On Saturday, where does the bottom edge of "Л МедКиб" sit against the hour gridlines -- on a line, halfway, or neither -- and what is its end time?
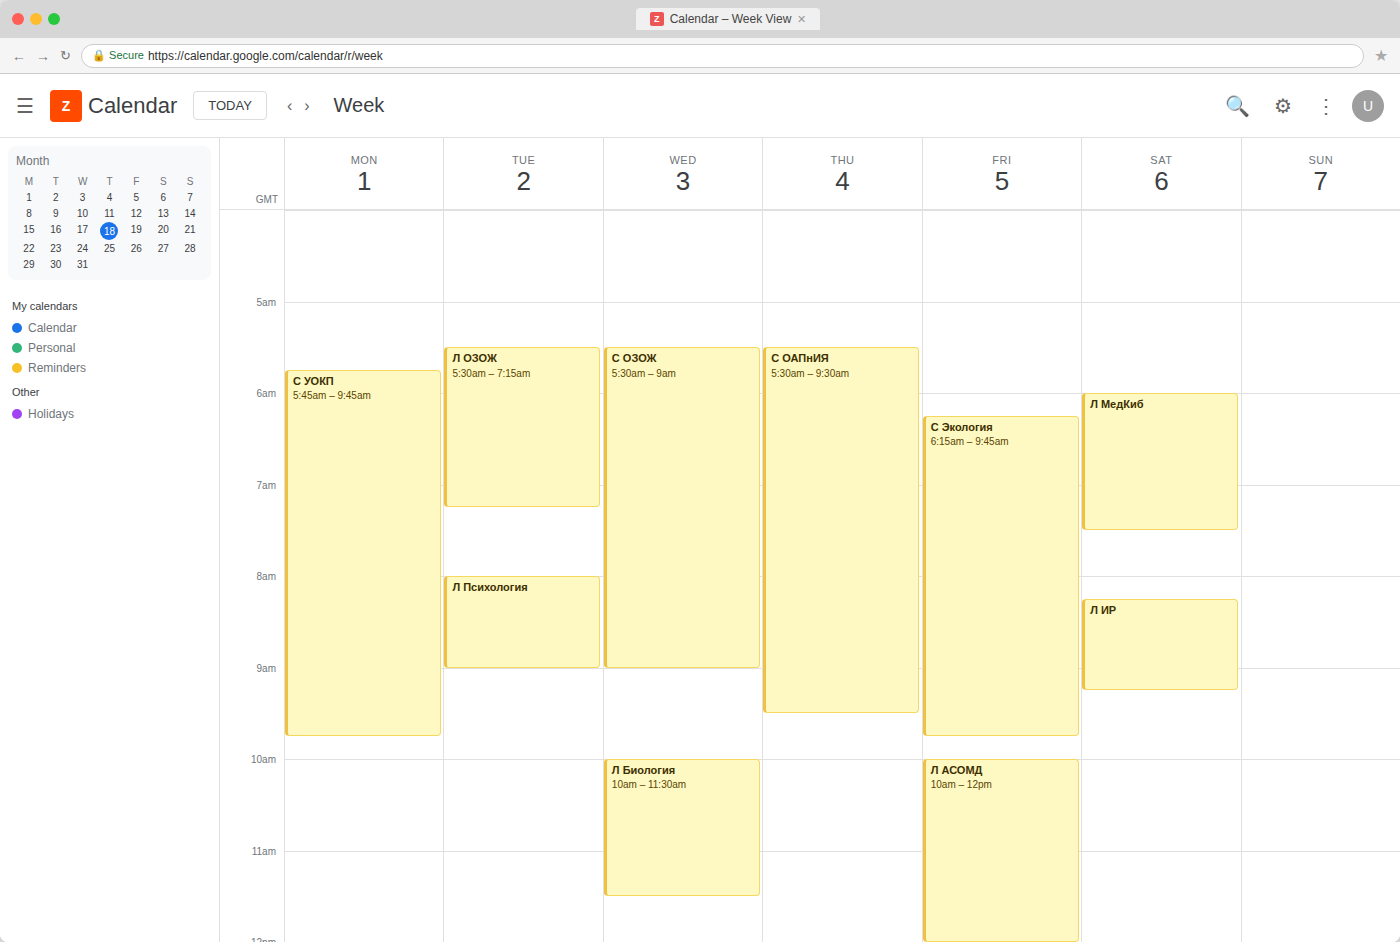
7:30 AM -- halfway between the 7 AM and 8 AM lines.